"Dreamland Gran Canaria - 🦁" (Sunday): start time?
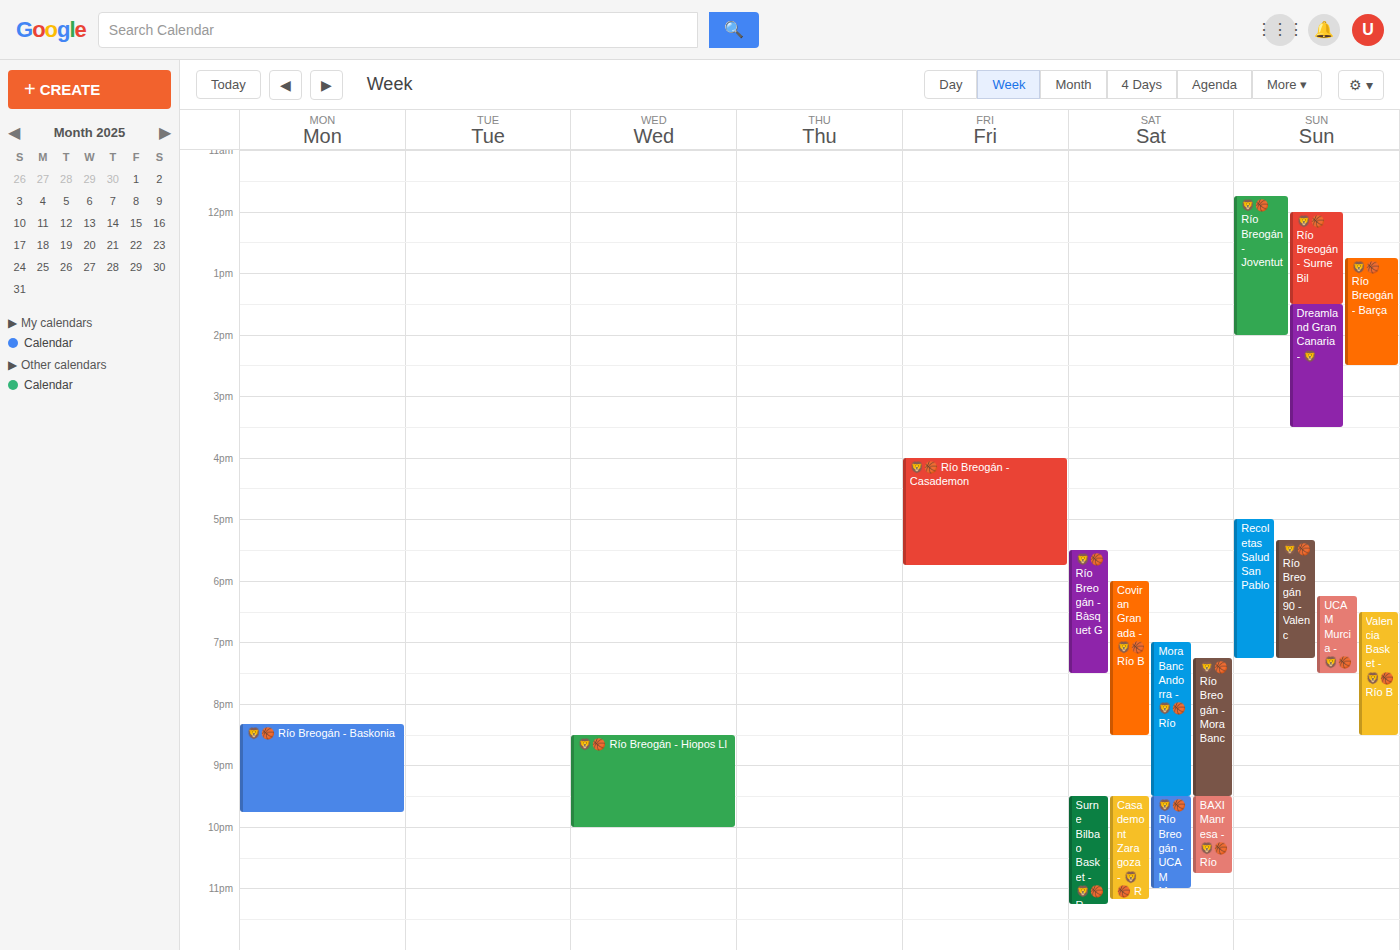
1:30 PM